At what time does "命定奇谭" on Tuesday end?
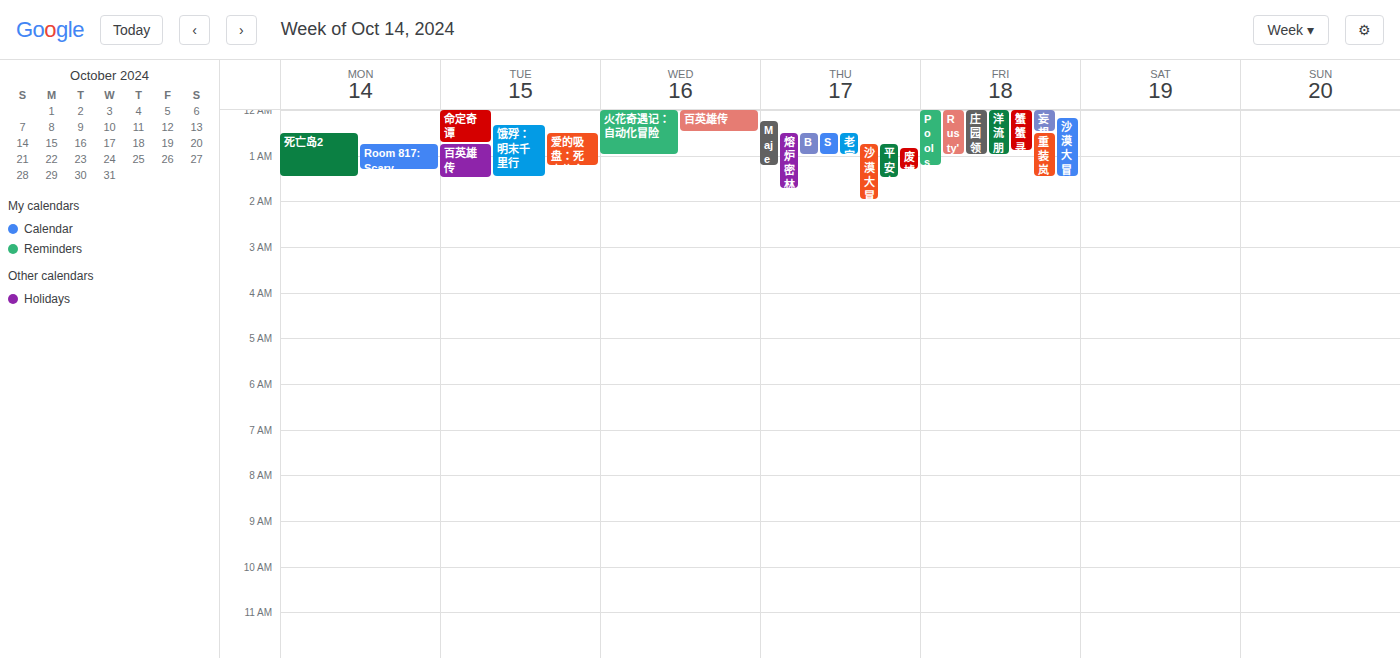
12:45 AM